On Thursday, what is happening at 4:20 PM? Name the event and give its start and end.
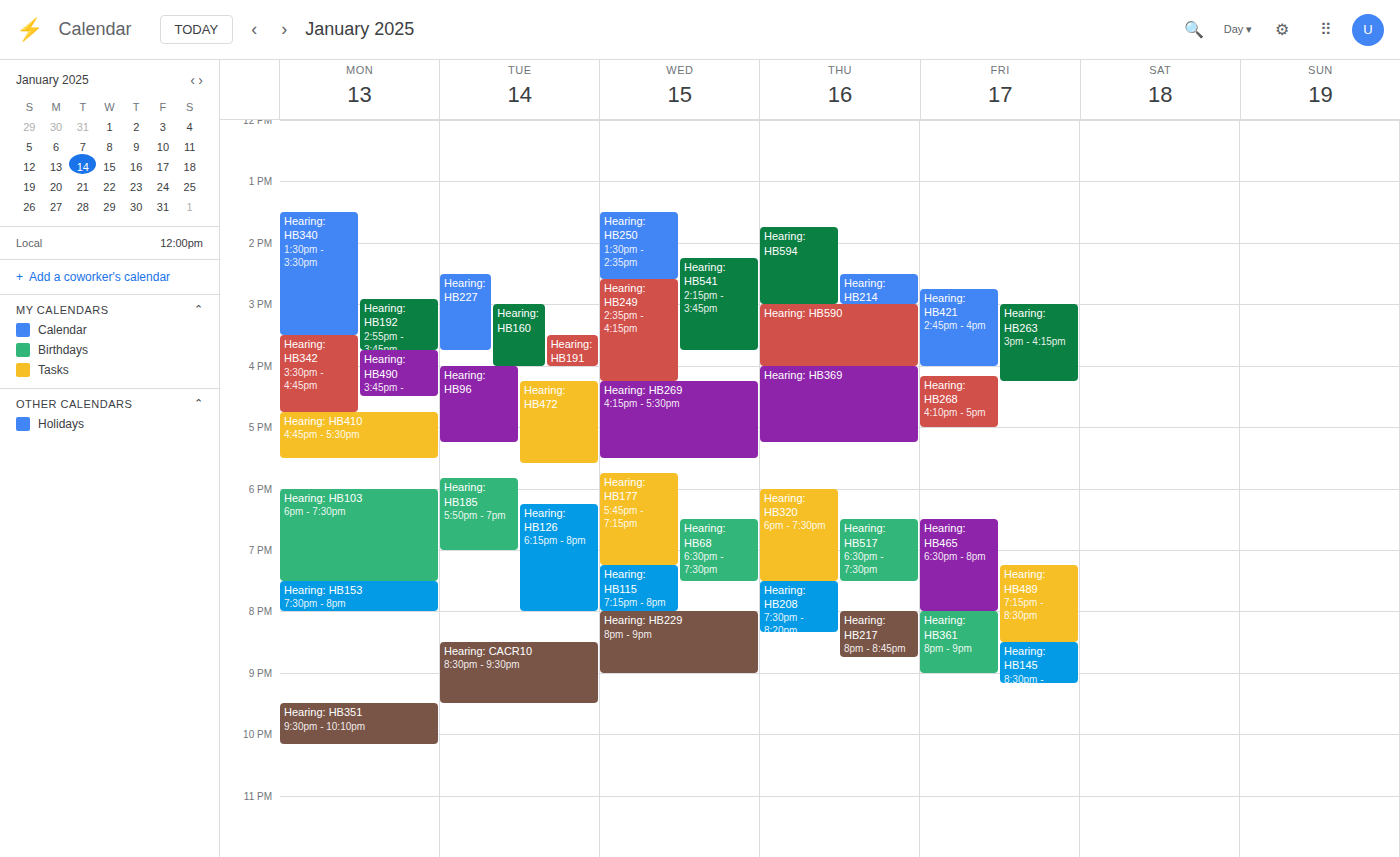
"Hearing: HB369", 4:00 PM to 5:15 PM